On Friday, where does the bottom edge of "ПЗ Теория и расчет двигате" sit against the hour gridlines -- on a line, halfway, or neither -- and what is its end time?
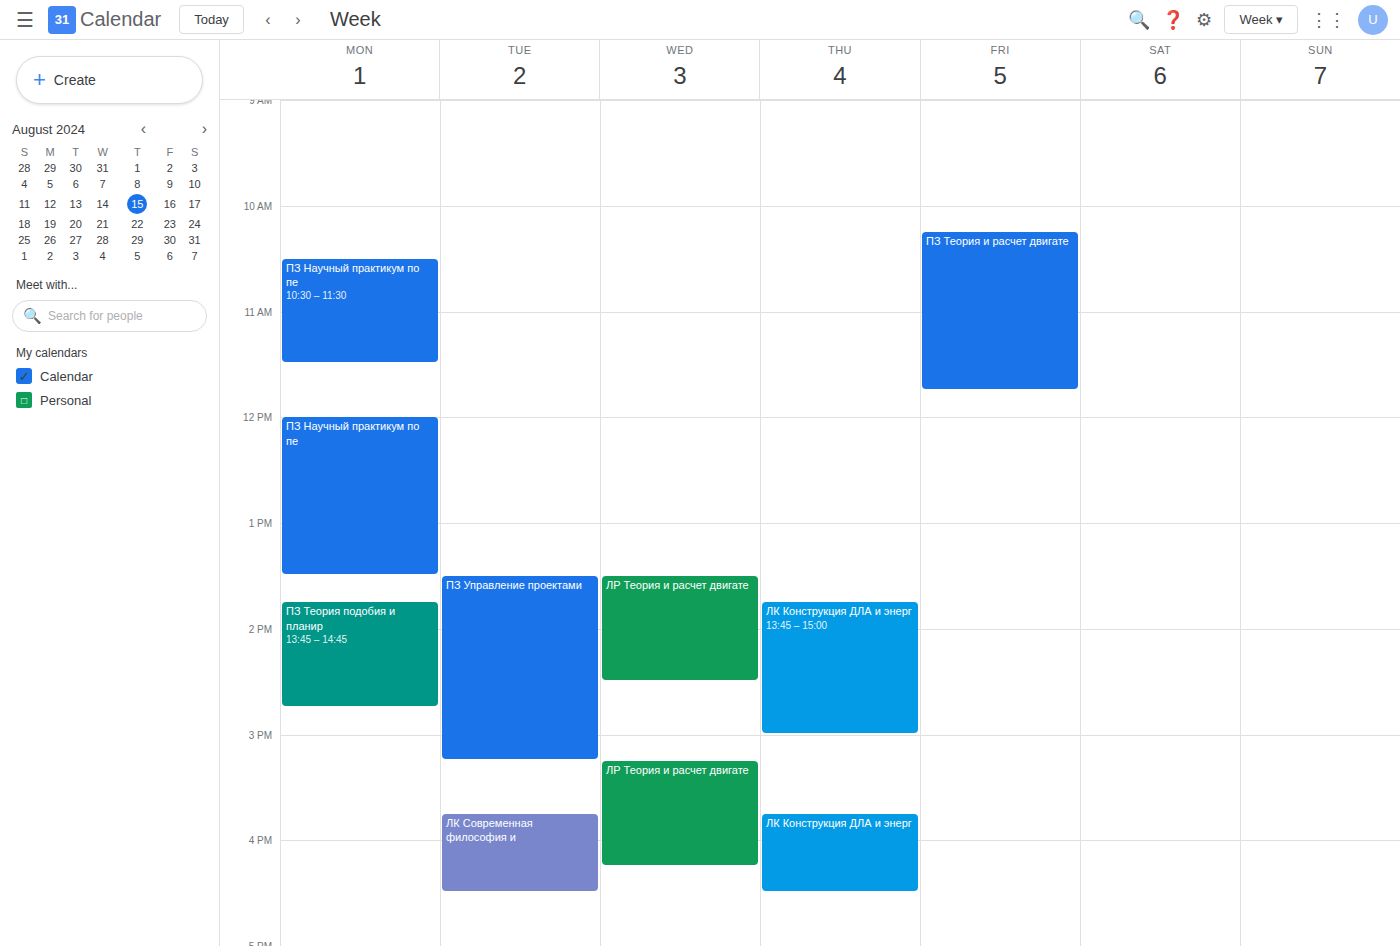
11:45 -- neither: three quarters of the way from the 11:00 line to the 12:00 line.